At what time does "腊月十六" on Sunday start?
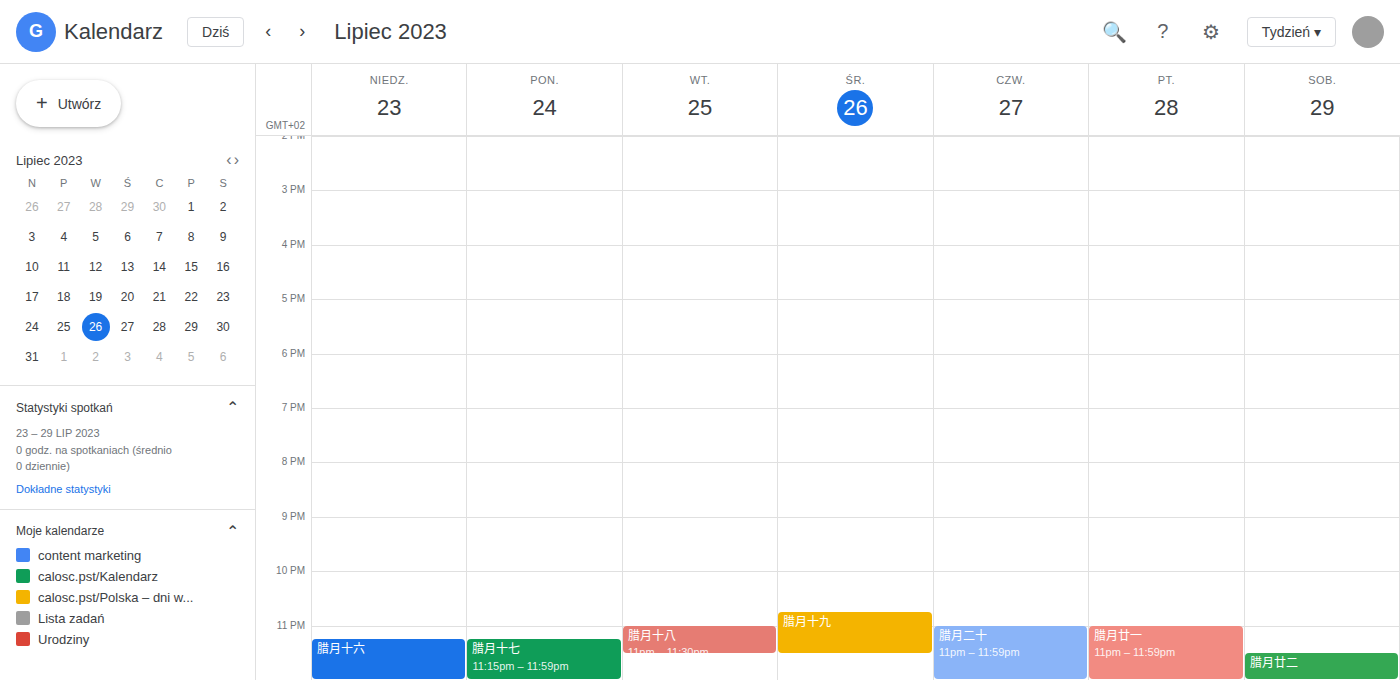
11:15 PM